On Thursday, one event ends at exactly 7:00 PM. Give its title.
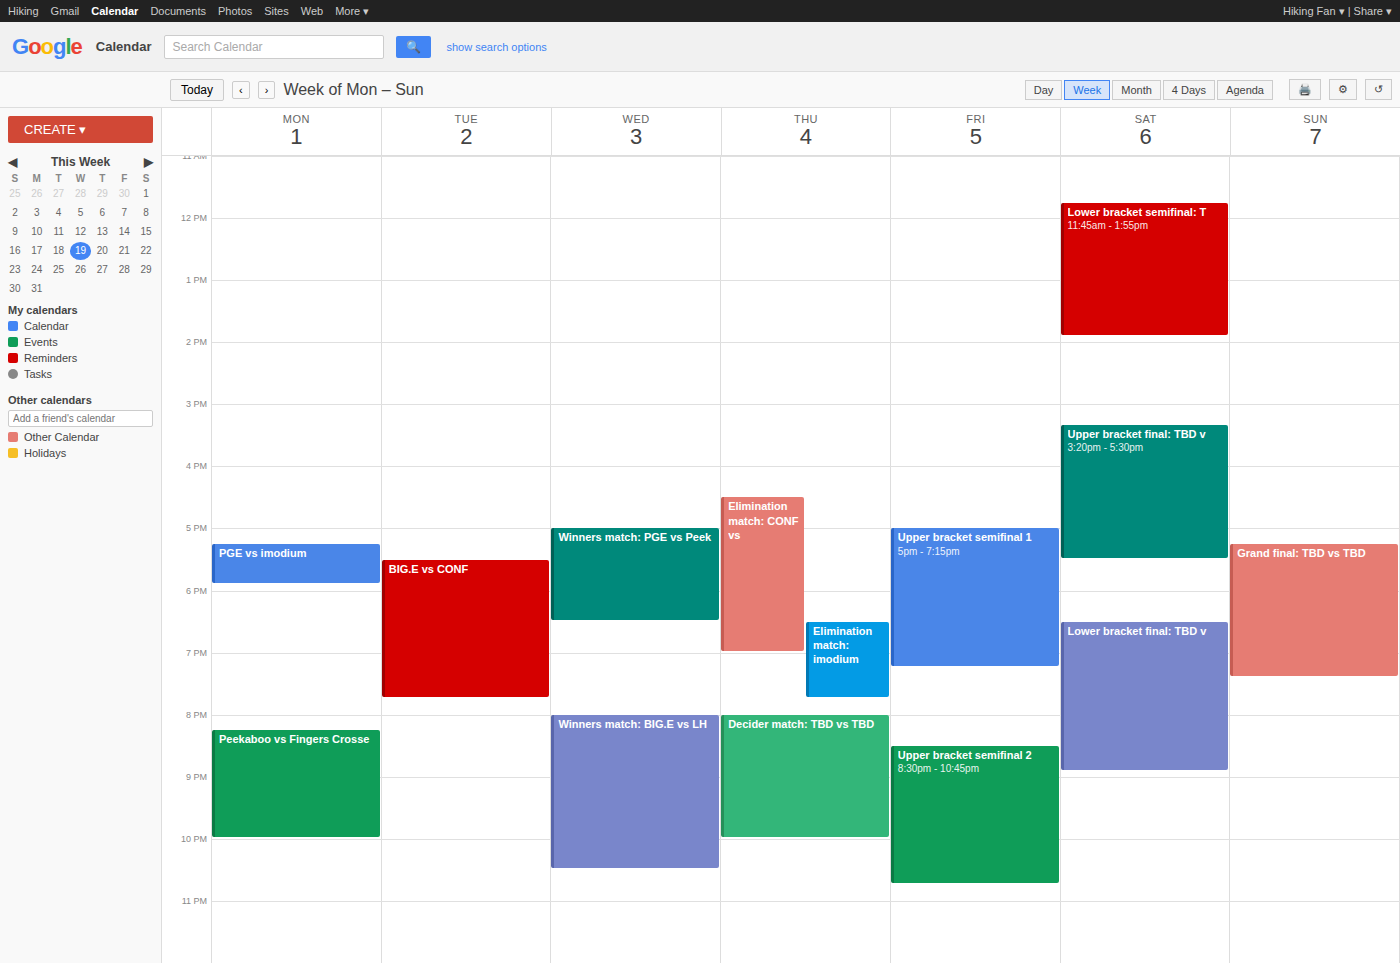
"Elimination match: CONF vs"